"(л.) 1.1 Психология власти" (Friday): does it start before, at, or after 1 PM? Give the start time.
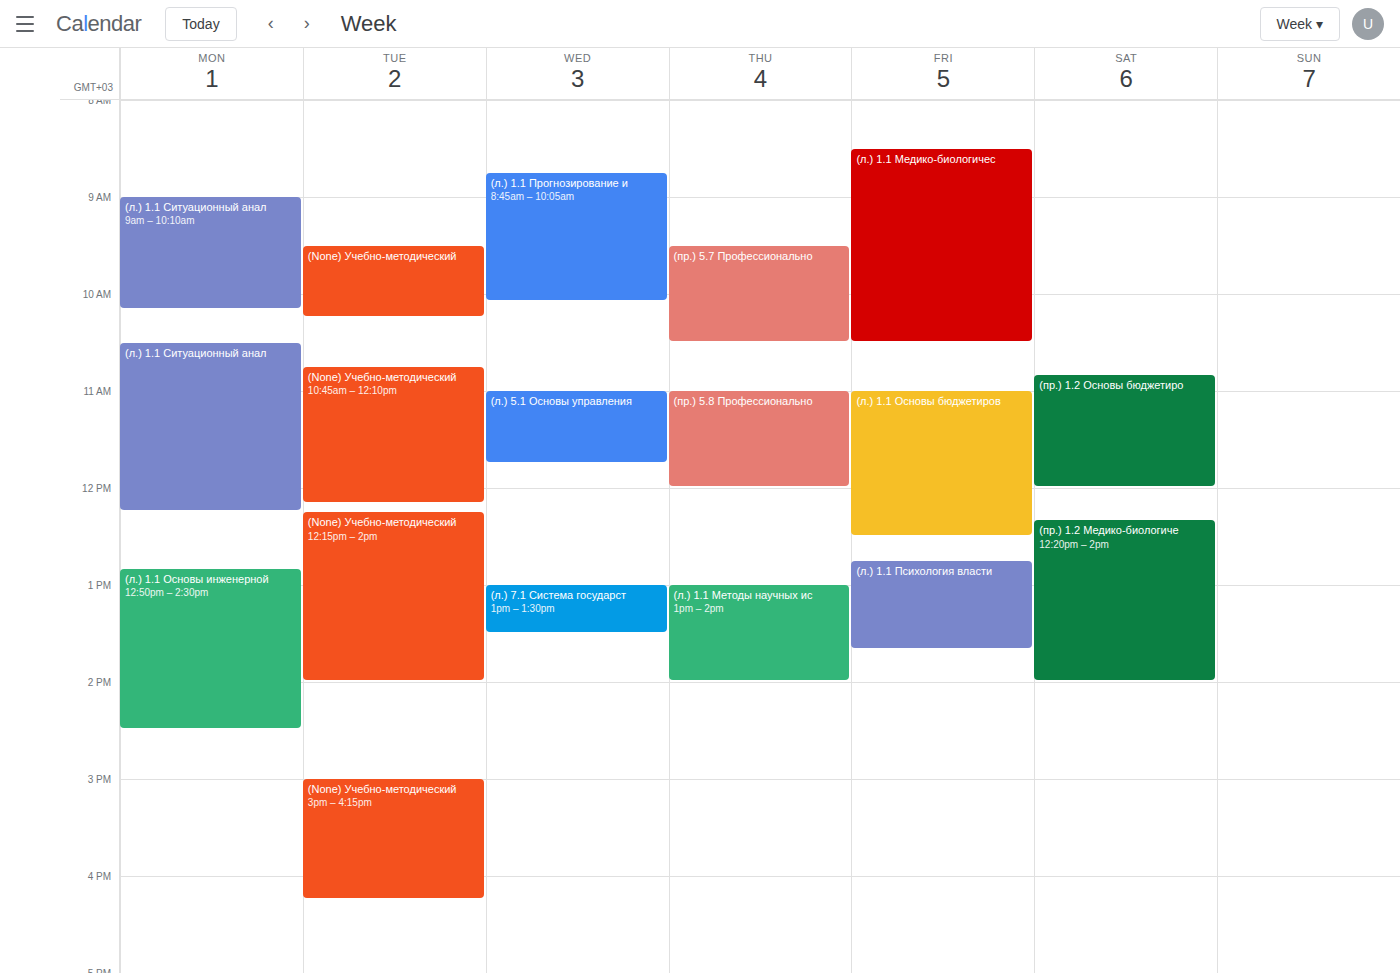
12:45 PM -- before 1 PM, 15 minutes above the 1 PM line.